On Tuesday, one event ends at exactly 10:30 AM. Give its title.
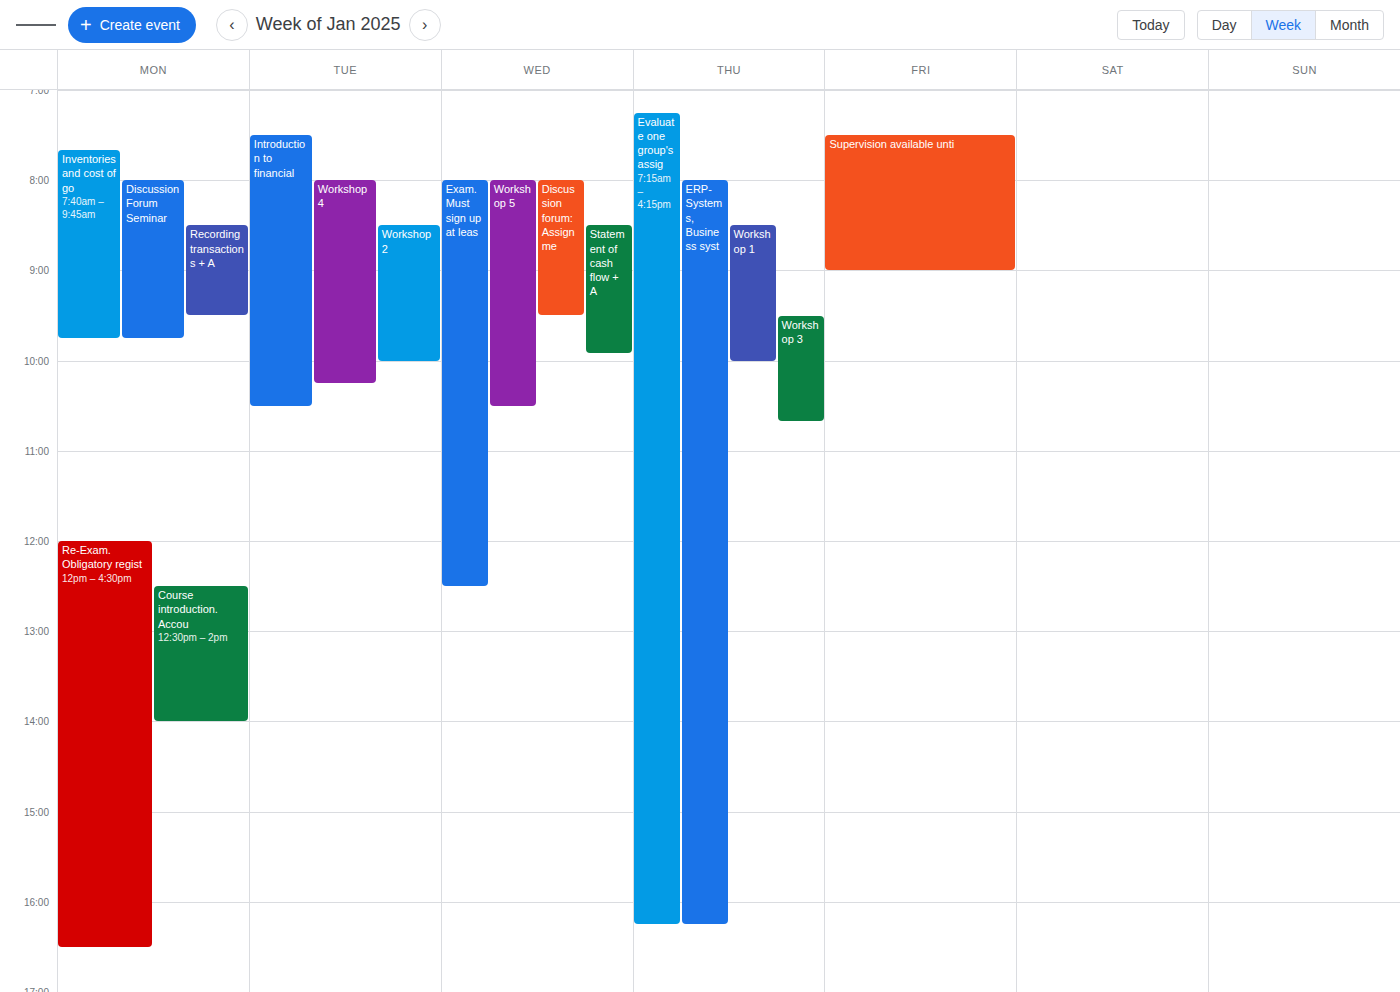
"Introduction to financial"